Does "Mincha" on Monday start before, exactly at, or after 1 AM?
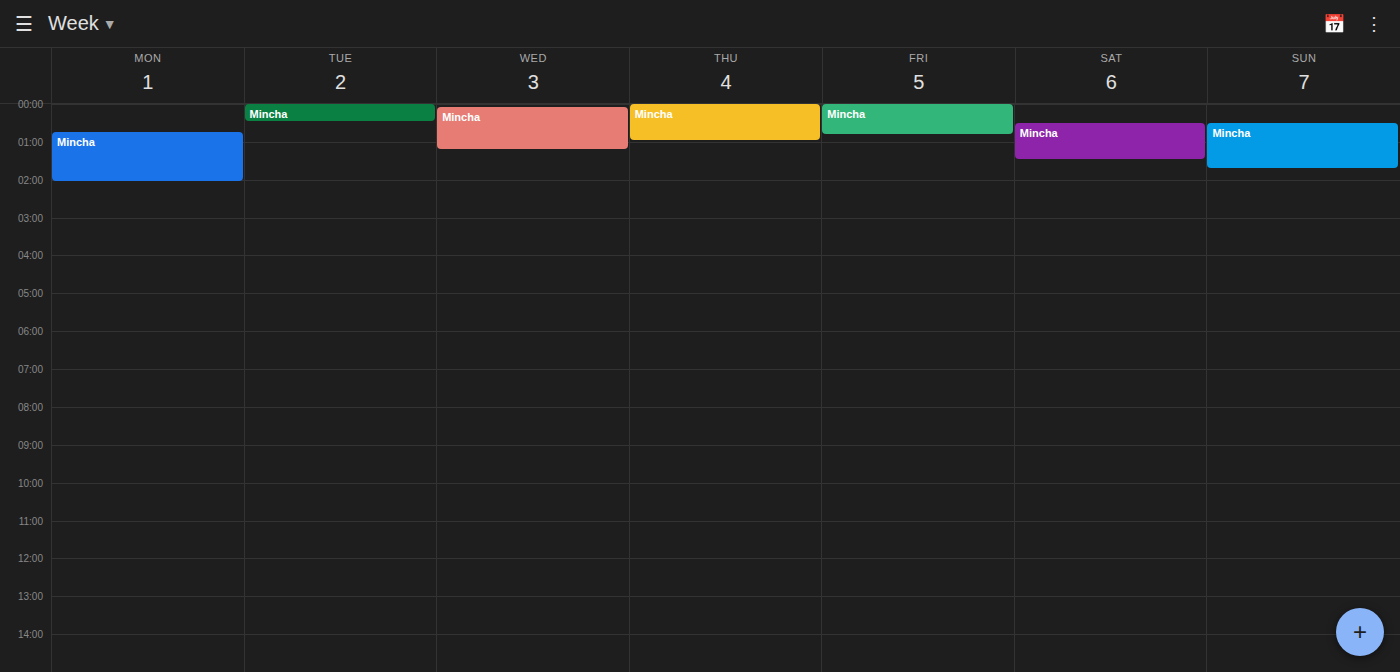
12:45 AM -- before 1 AM, 15 minutes above the 1 AM line.